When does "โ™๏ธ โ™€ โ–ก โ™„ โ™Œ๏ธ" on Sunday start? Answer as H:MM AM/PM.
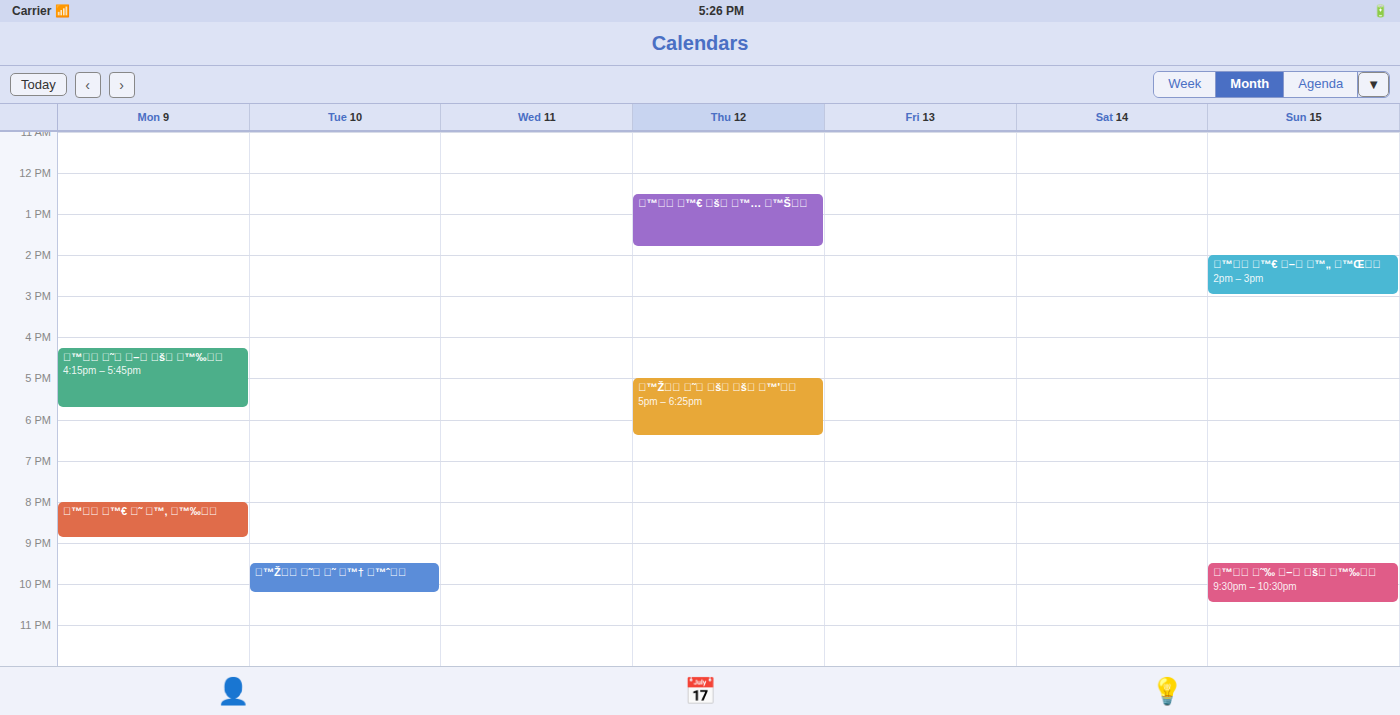
2:00 PM